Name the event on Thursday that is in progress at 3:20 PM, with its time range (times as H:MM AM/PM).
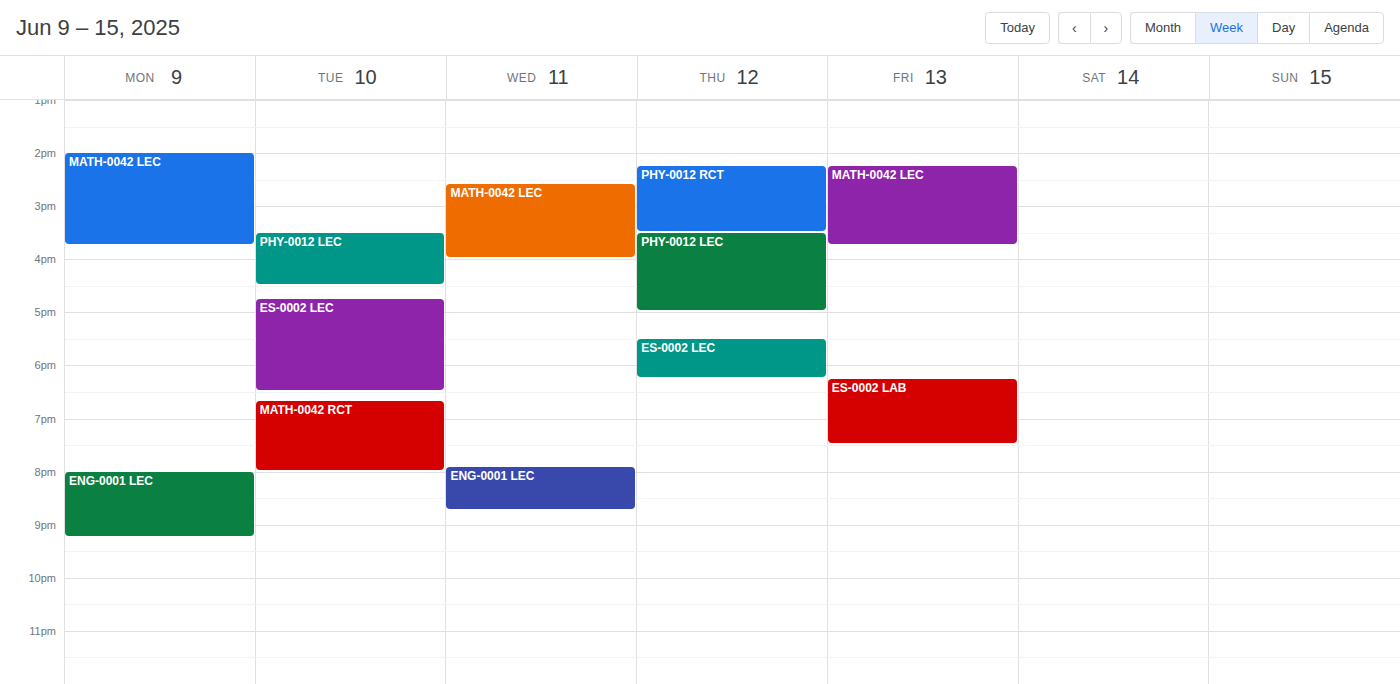
"PHY-0012 RCT", 2:15 PM to 3:30 PM